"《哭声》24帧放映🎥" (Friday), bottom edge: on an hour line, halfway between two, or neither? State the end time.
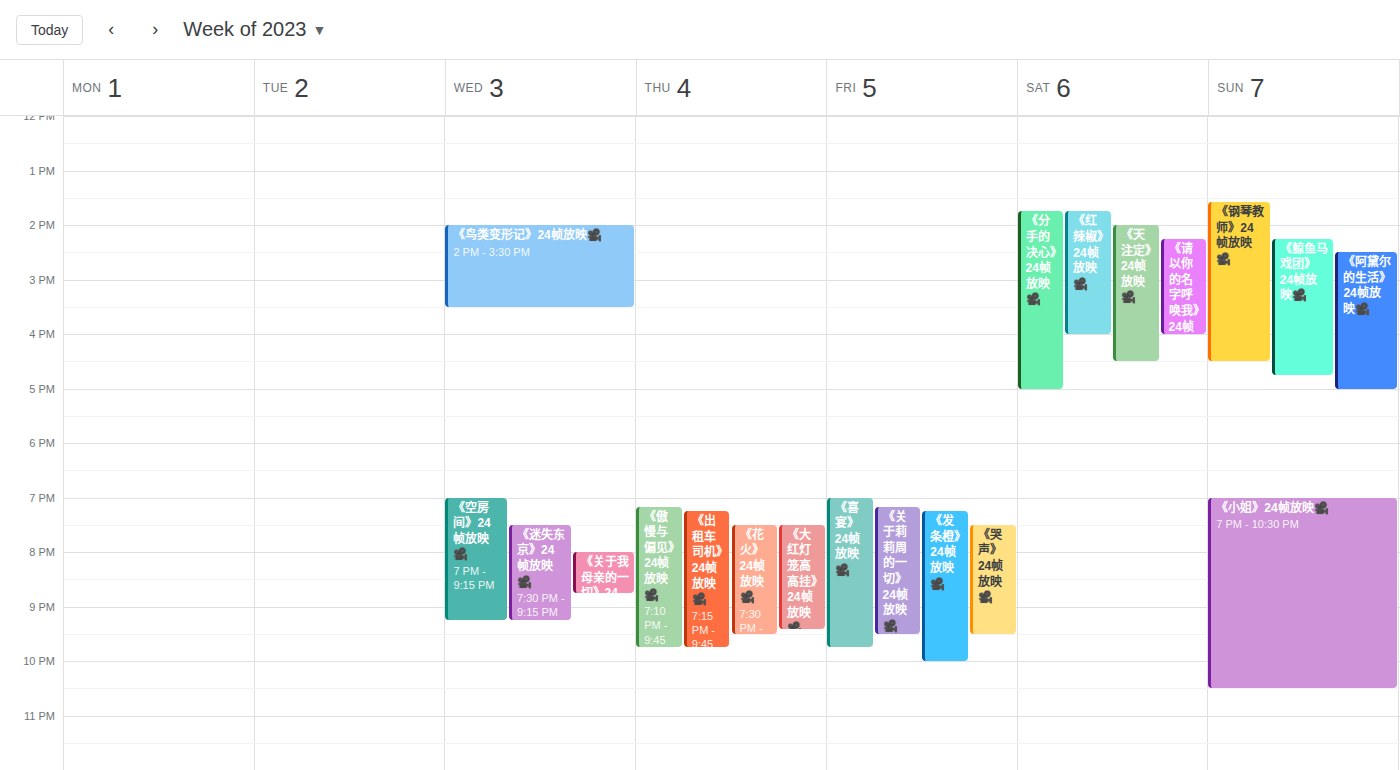
9:30 PM -- halfway between the 9 PM and 10 PM lines.